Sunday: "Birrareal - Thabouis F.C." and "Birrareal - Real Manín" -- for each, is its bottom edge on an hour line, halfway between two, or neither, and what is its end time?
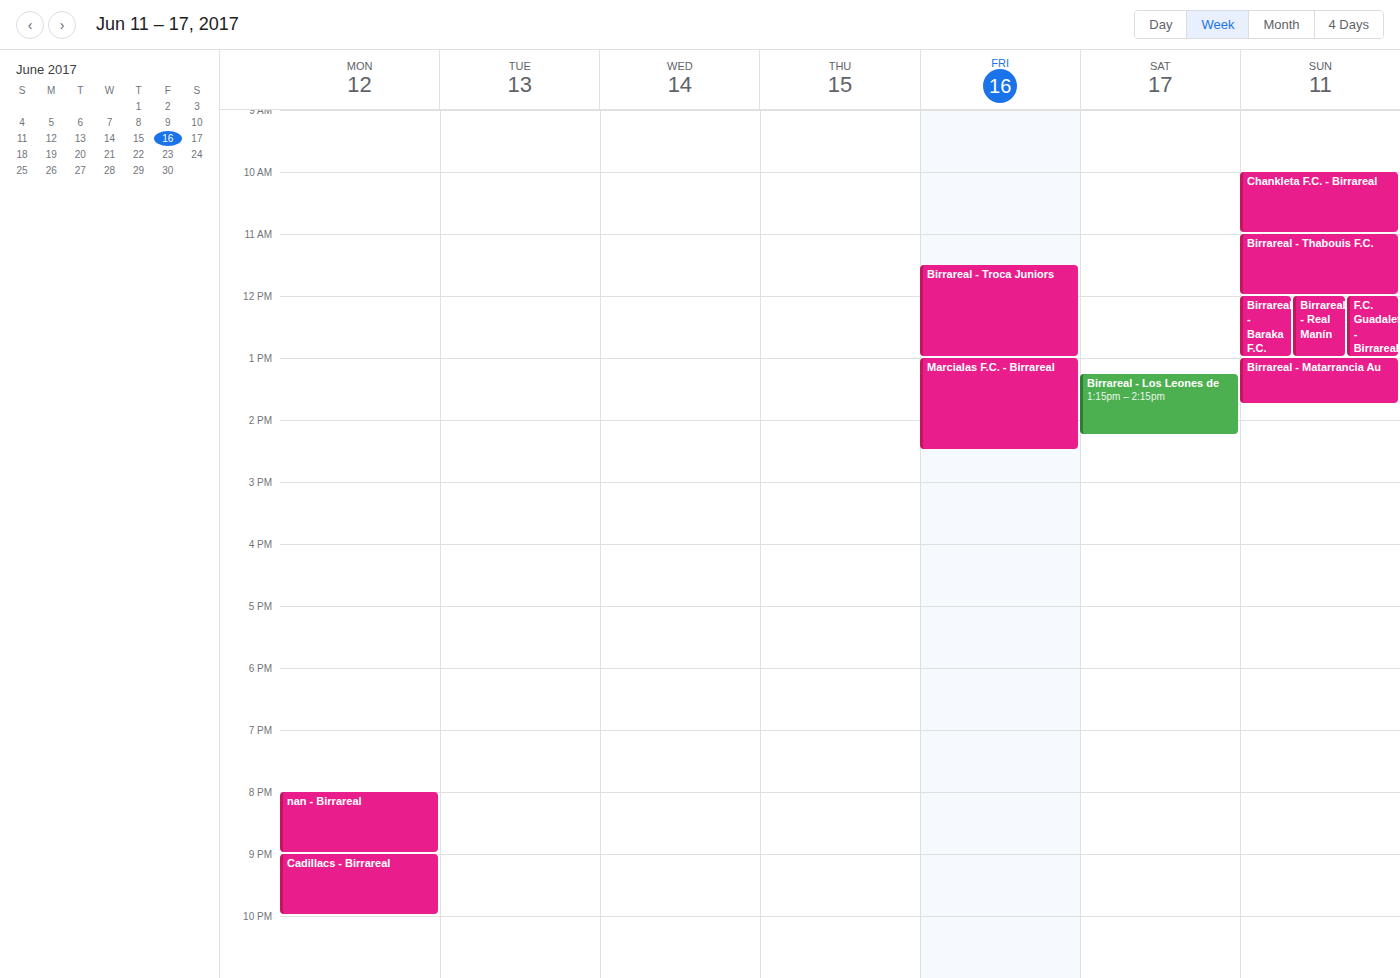
"Birrareal - Thabouis F.C.": 12:00 PM, exactly on the 12 PM line. "Birrareal - Real Manín": 1:00 PM, exactly on the 1 PM line.